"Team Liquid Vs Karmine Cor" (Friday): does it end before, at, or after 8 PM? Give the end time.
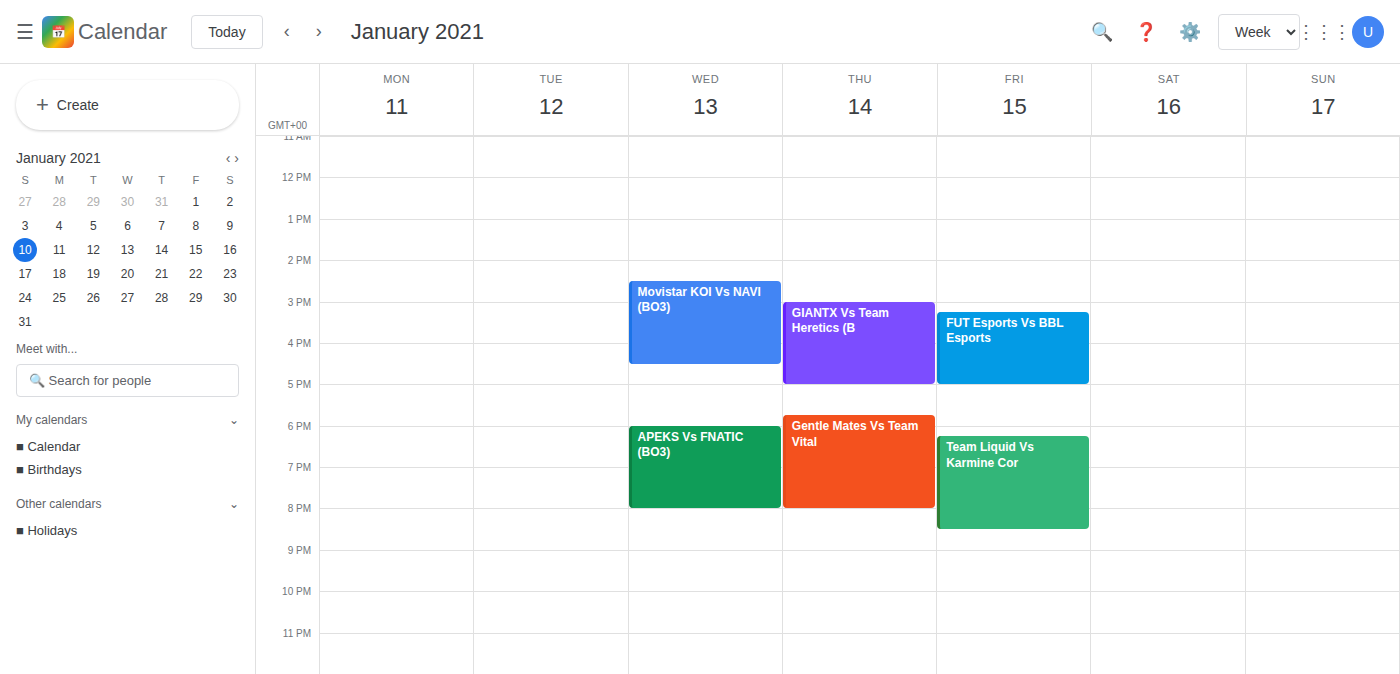
8:30 PM -- after 8 PM, 30 minutes below the 8 PM line.